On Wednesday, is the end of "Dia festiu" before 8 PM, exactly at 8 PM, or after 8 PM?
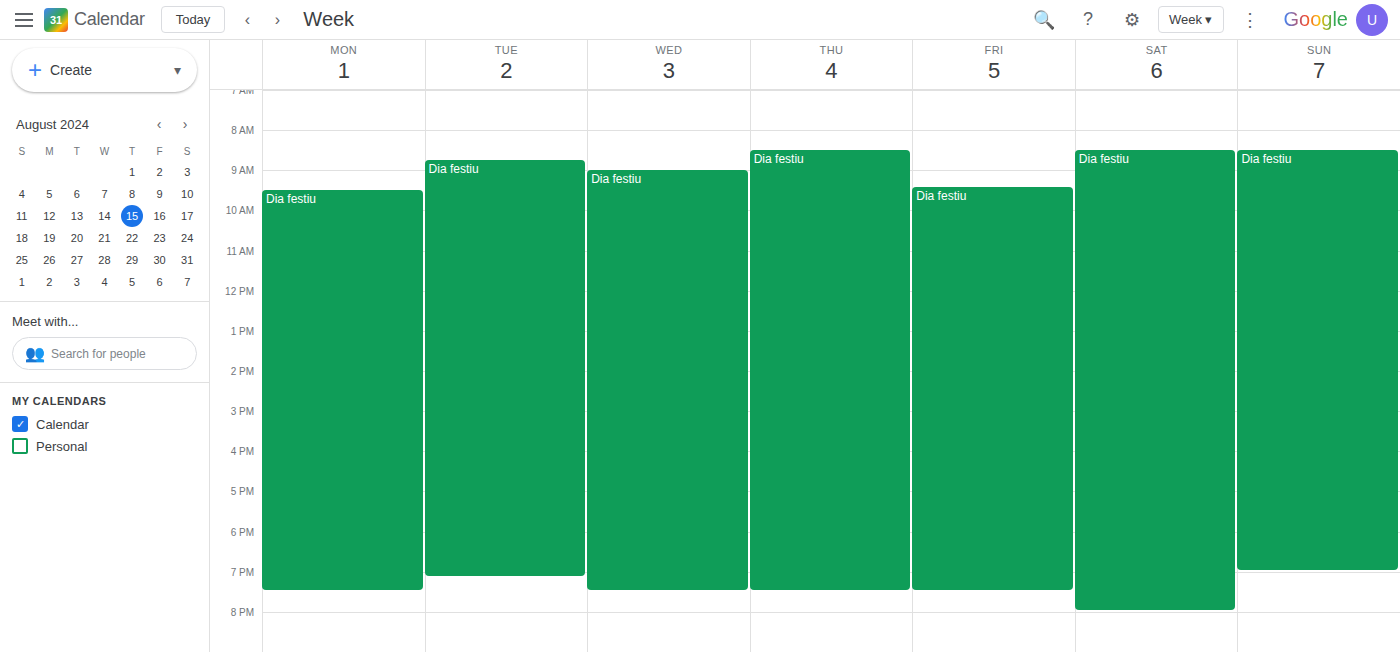
7:30 PM -- before 8 PM, 30 minutes above the 8 PM line.